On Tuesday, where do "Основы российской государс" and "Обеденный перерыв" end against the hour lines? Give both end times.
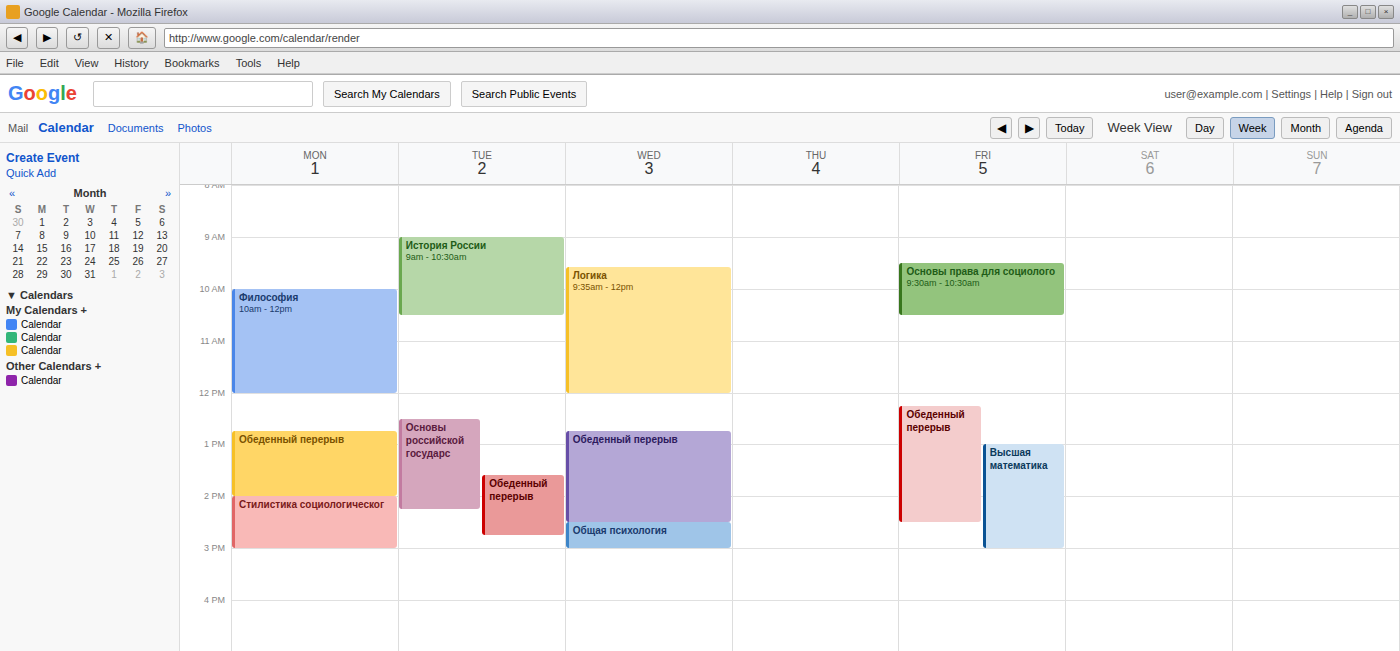
"Основы российской государс": 2:15 PM, neither: a quarter of the way from the 2 PM line to the 3 PM line. "Обеденный перерыв": 2:45 PM, neither: three quarters of the way from the 2 PM line to the 3 PM line.